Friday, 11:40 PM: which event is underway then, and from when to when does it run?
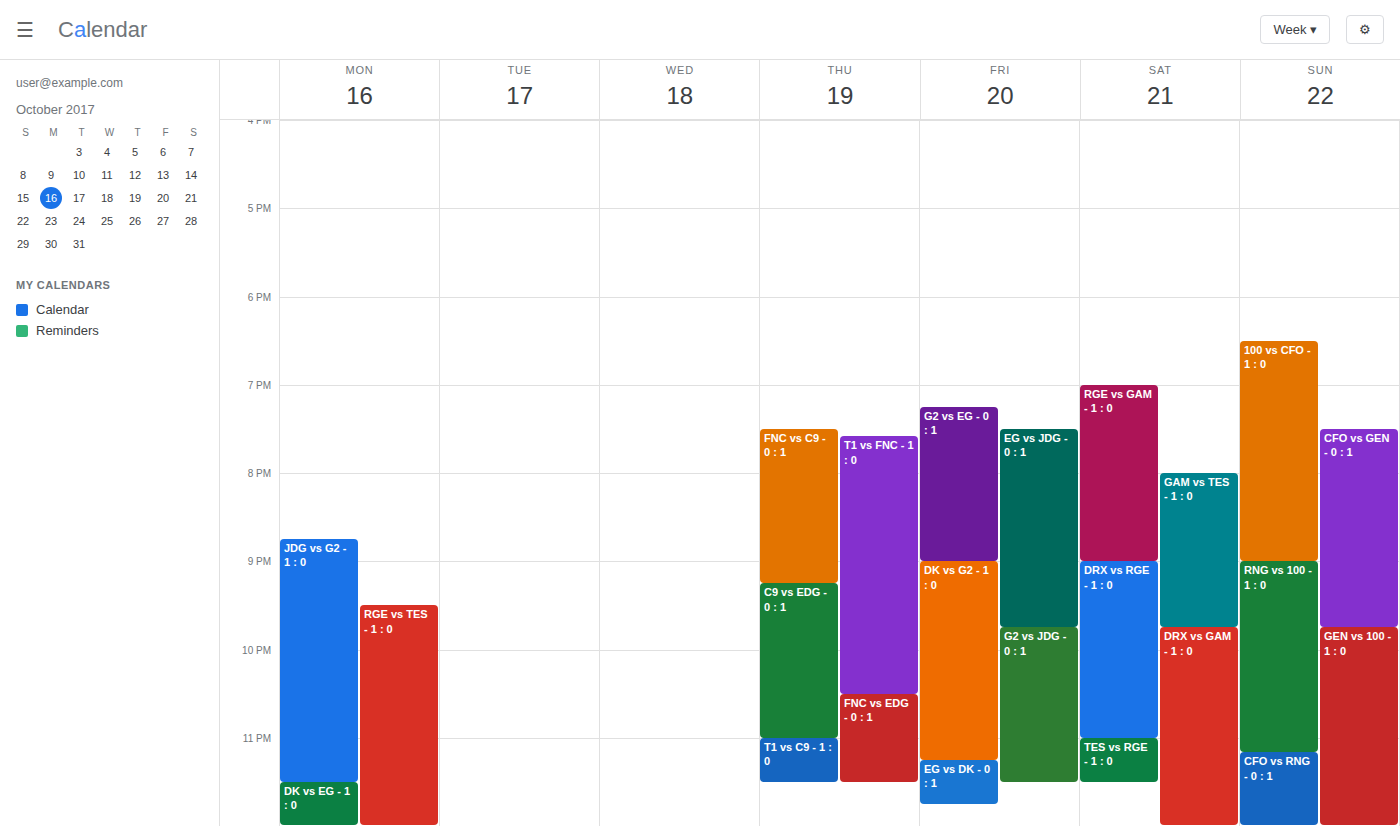
"EG vs DK - 0 : 1", 11:15 PM to 11:45 PM